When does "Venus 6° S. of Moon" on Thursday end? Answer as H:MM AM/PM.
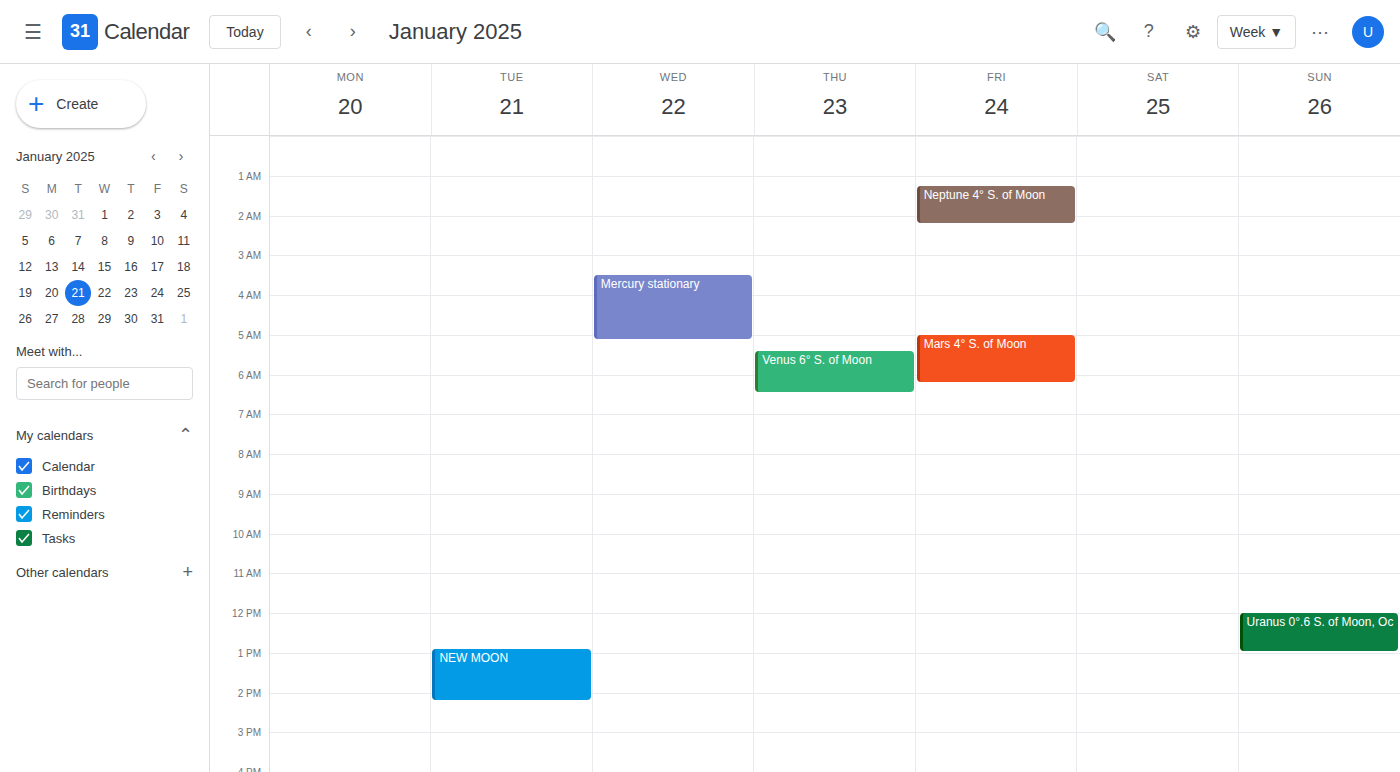
6:30 AM